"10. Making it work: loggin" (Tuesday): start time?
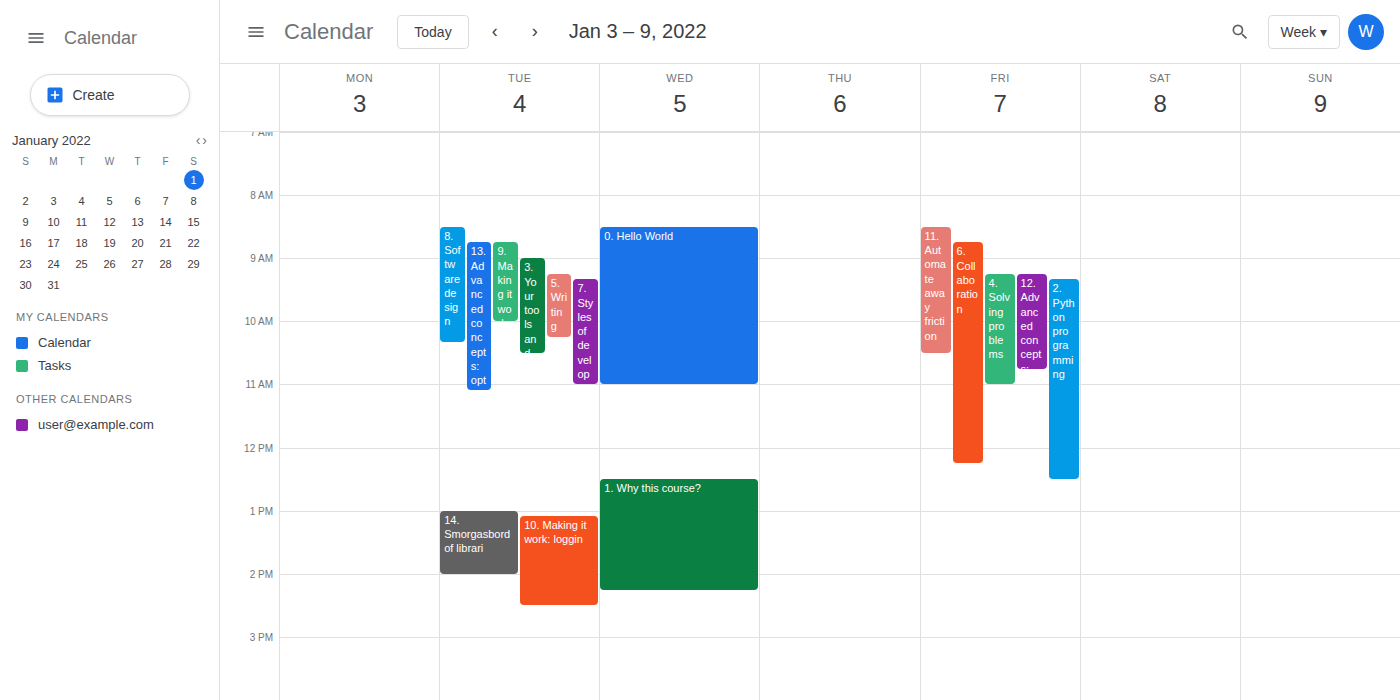
1:05 PM